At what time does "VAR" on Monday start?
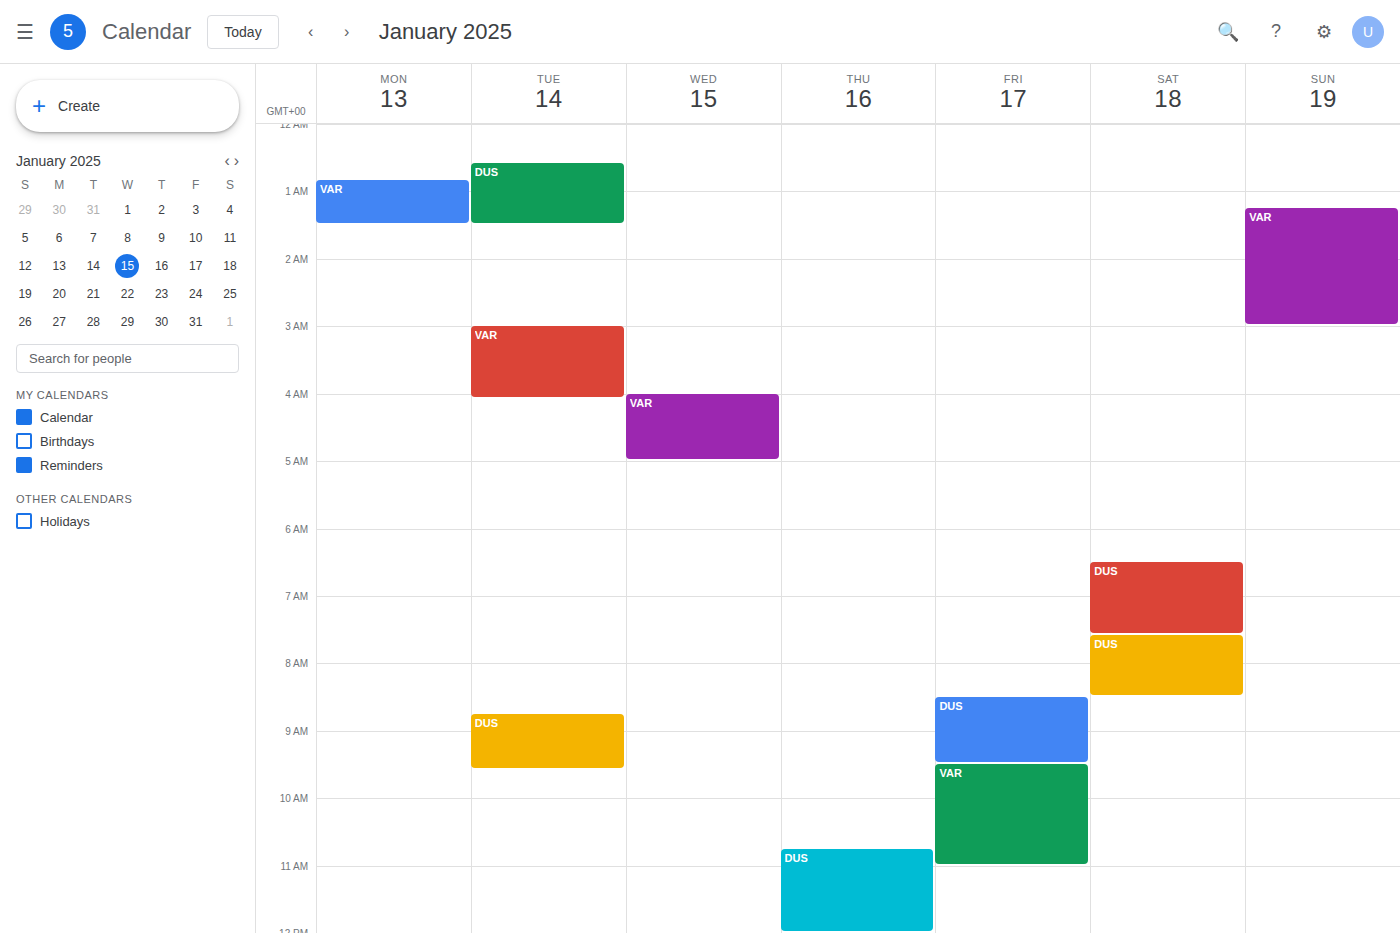
12:50 AM